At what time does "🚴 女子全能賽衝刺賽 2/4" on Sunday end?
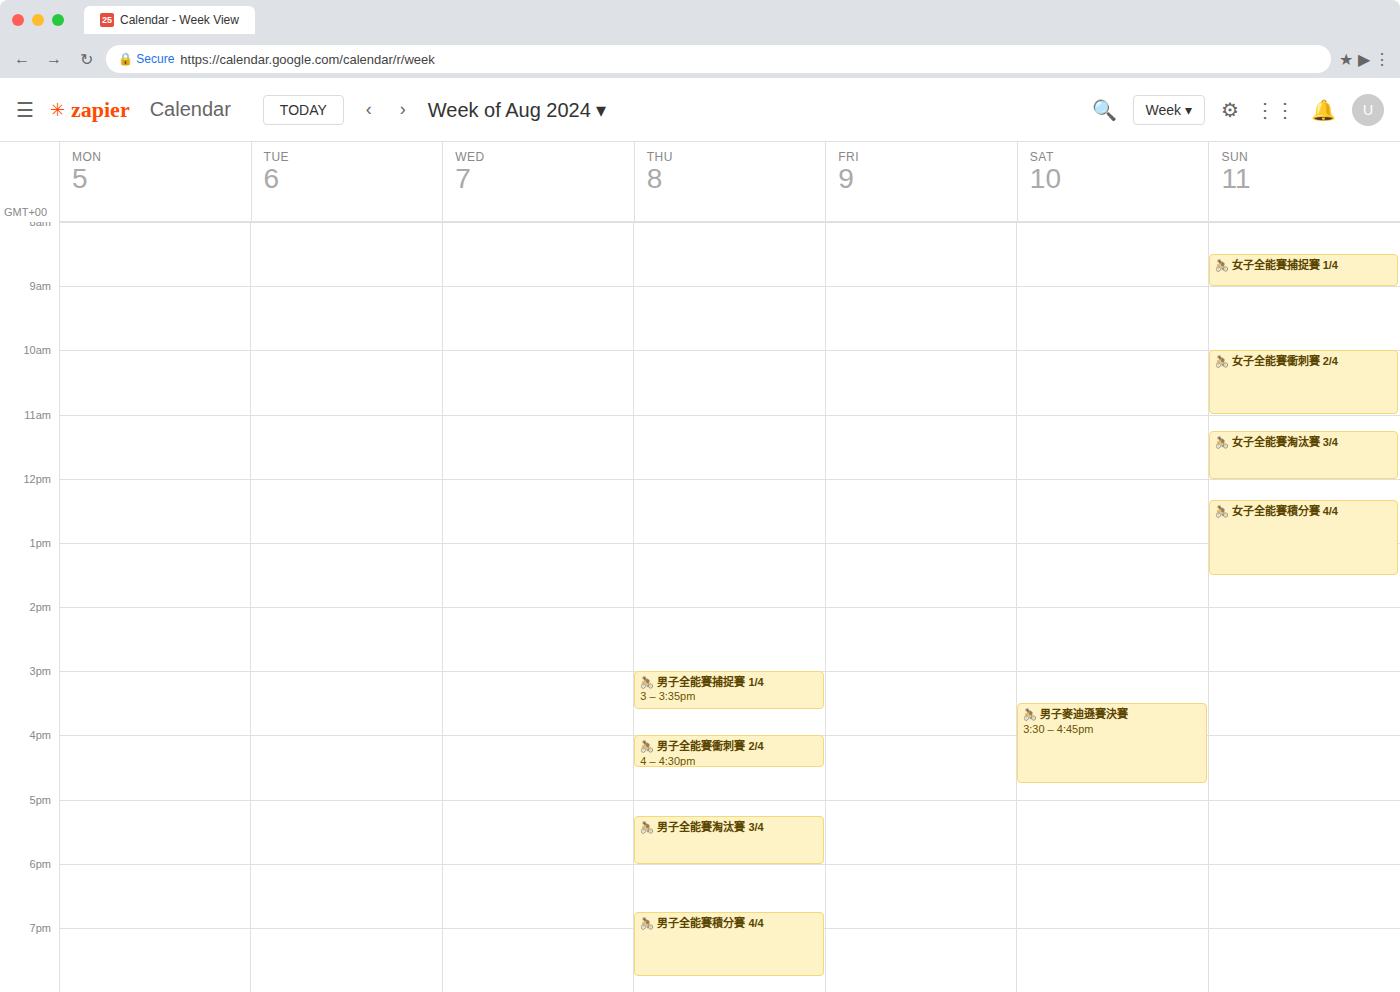
11:00